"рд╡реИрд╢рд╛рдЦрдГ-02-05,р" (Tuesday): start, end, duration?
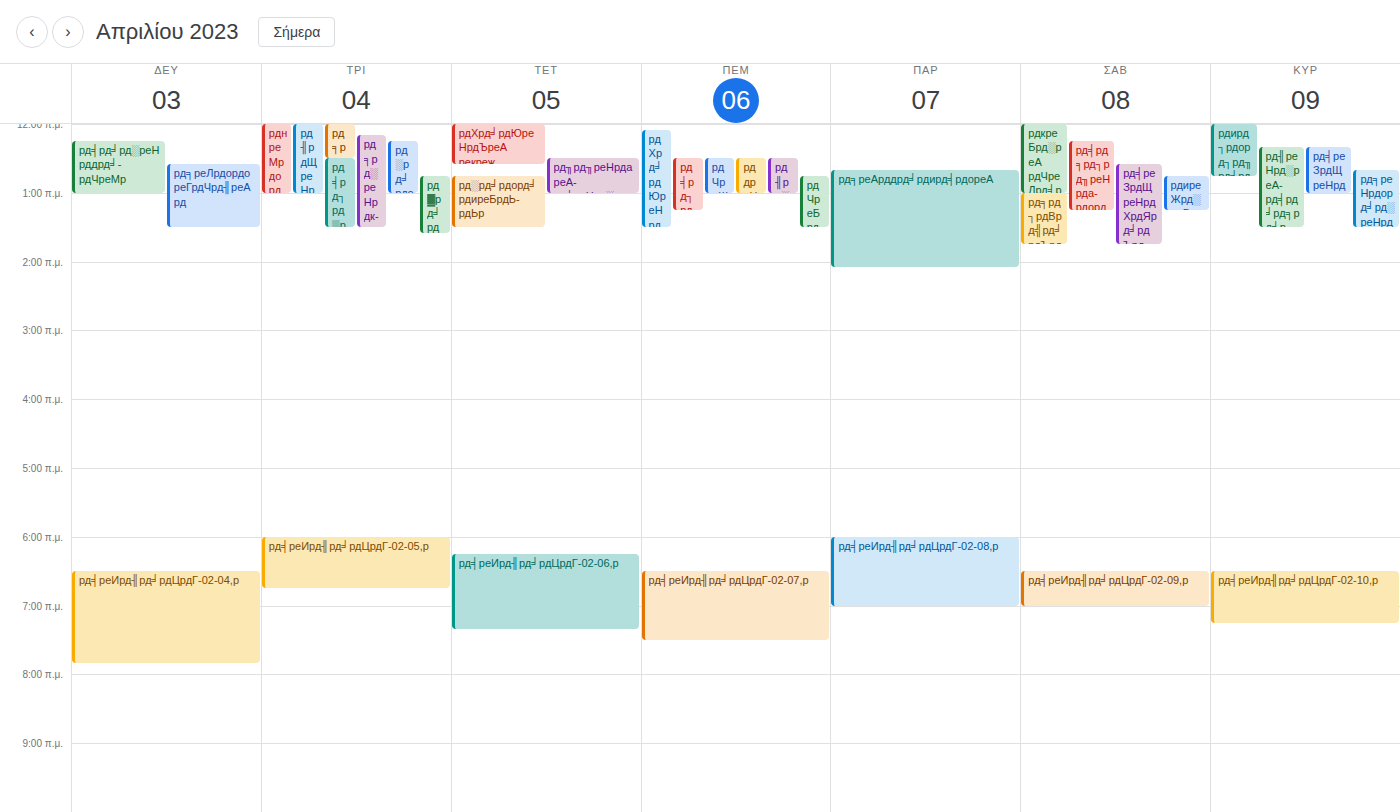
6:00 AM to 6:45 AM, 45 minutes